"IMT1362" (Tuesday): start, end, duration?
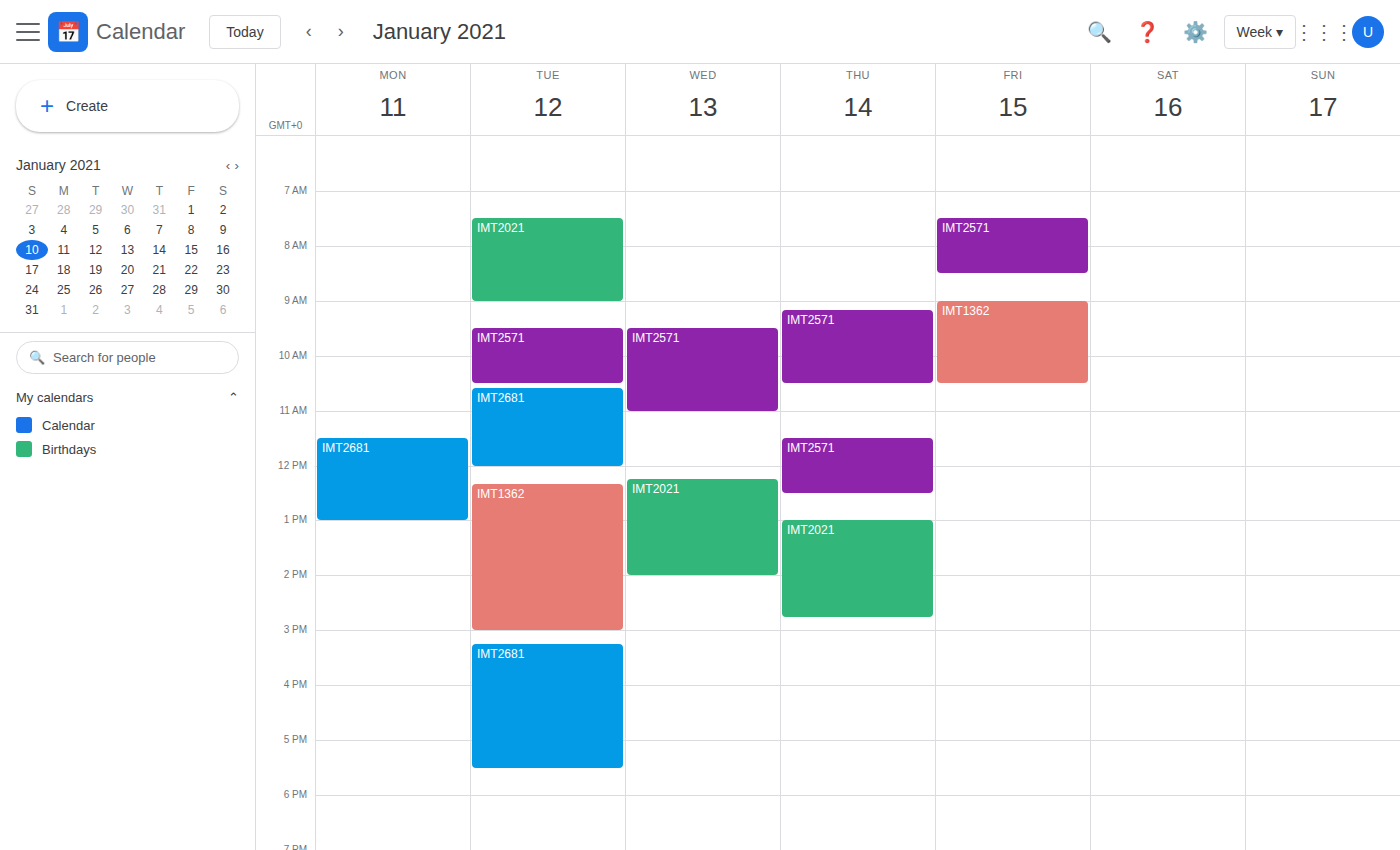
12:20 PM to 3:00 PM, 2 hours 40 minutes